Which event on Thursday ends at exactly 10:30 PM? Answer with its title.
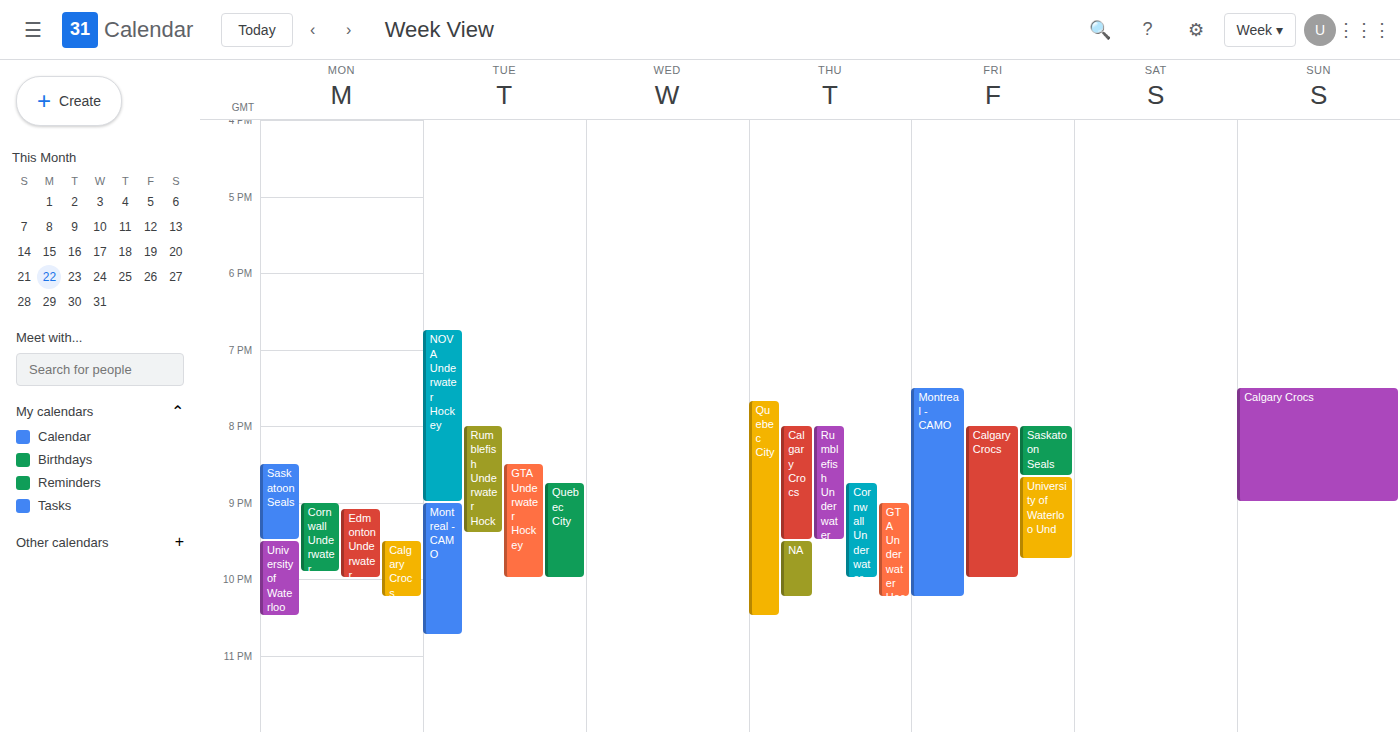
"Quebec City"